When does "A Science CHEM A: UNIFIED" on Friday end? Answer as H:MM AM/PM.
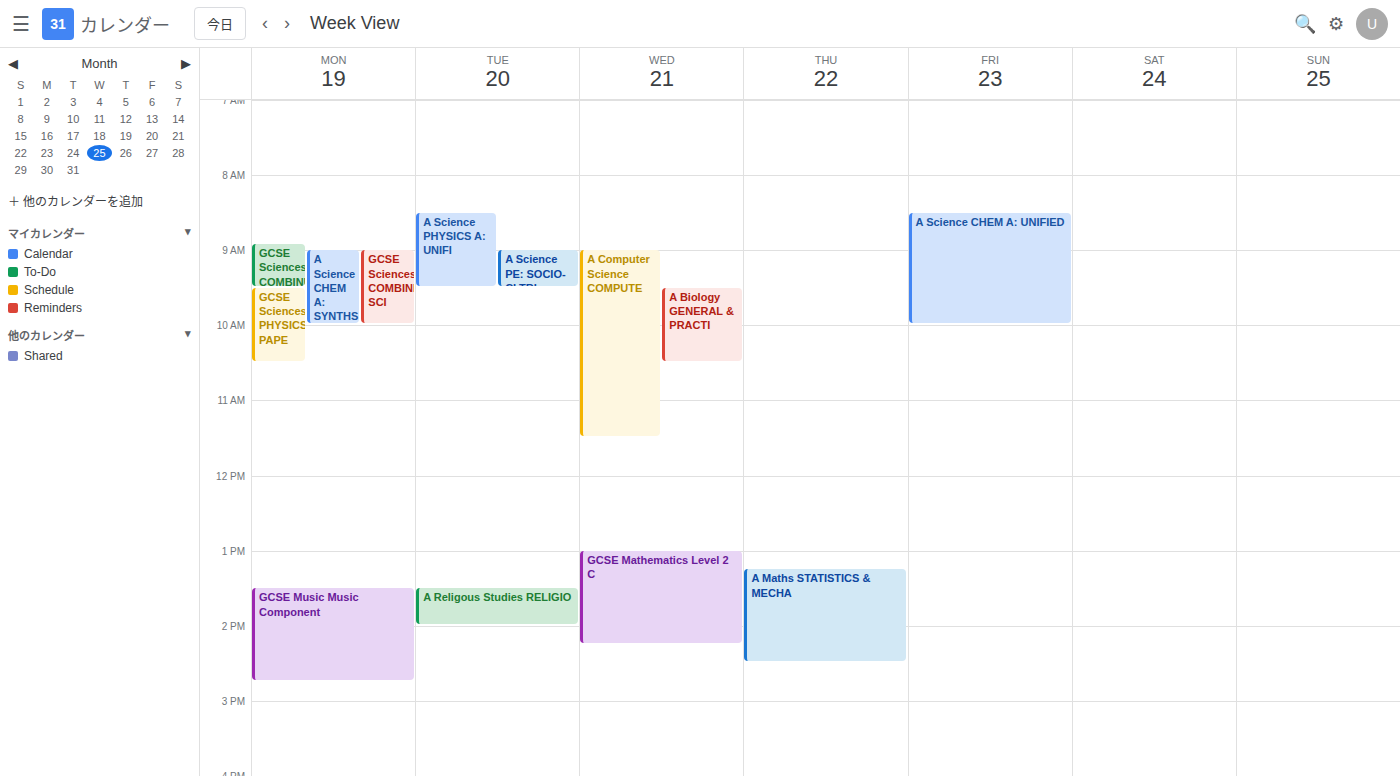
10:00 AM